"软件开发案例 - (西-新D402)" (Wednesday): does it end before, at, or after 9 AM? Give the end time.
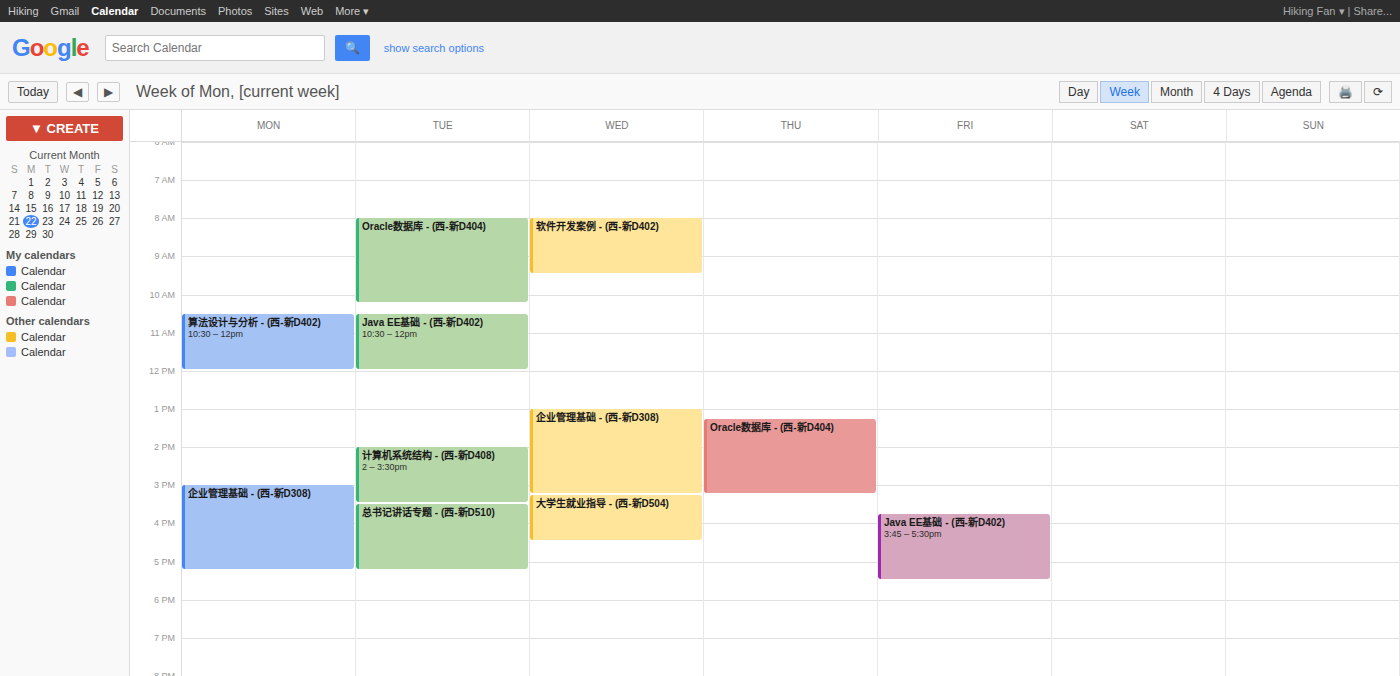
9:30 AM -- after 9 AM, 30 minutes below the 9 AM line.